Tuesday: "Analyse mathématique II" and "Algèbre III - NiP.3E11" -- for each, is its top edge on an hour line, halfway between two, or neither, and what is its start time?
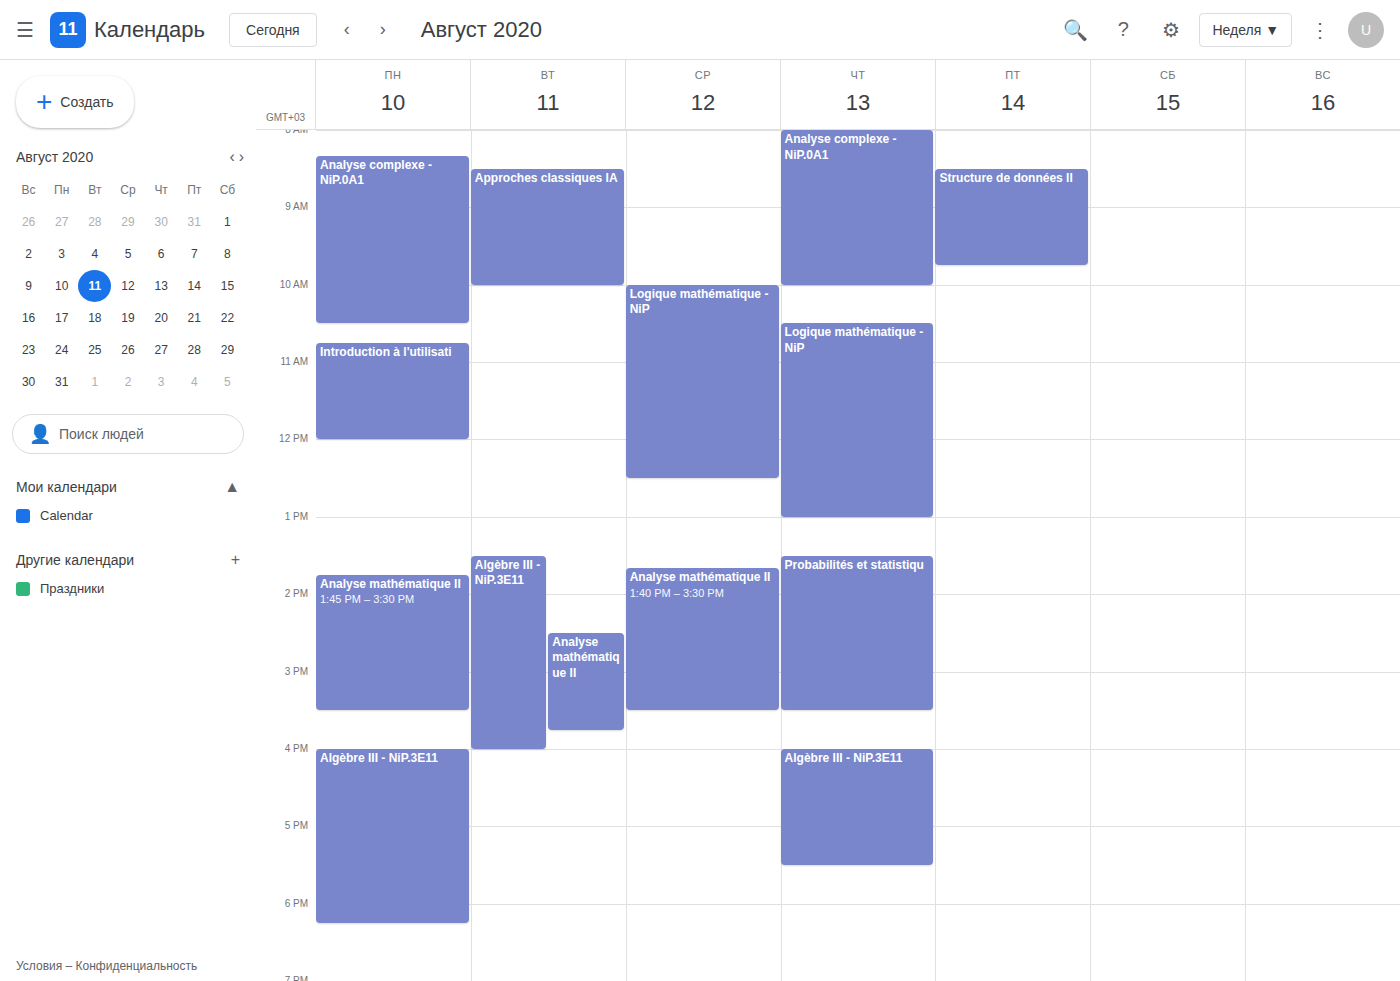
"Analyse mathématique II": 2:30 PM, halfway between the 2 PM and 3 PM lines. "Algèbre III - NiP.3E11": 1:30 PM, halfway between the 1 PM and 2 PM lines.